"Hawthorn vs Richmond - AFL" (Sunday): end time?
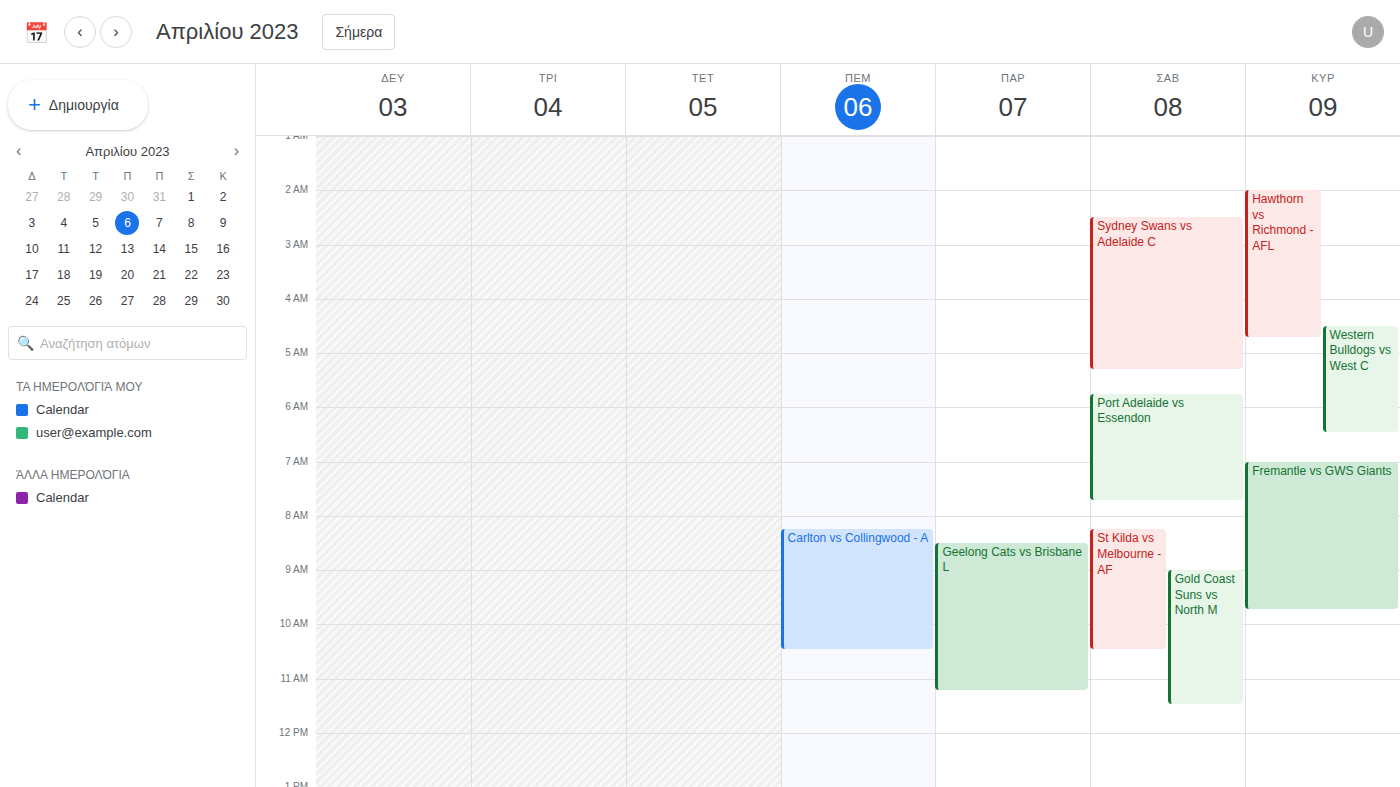
4:45 AM